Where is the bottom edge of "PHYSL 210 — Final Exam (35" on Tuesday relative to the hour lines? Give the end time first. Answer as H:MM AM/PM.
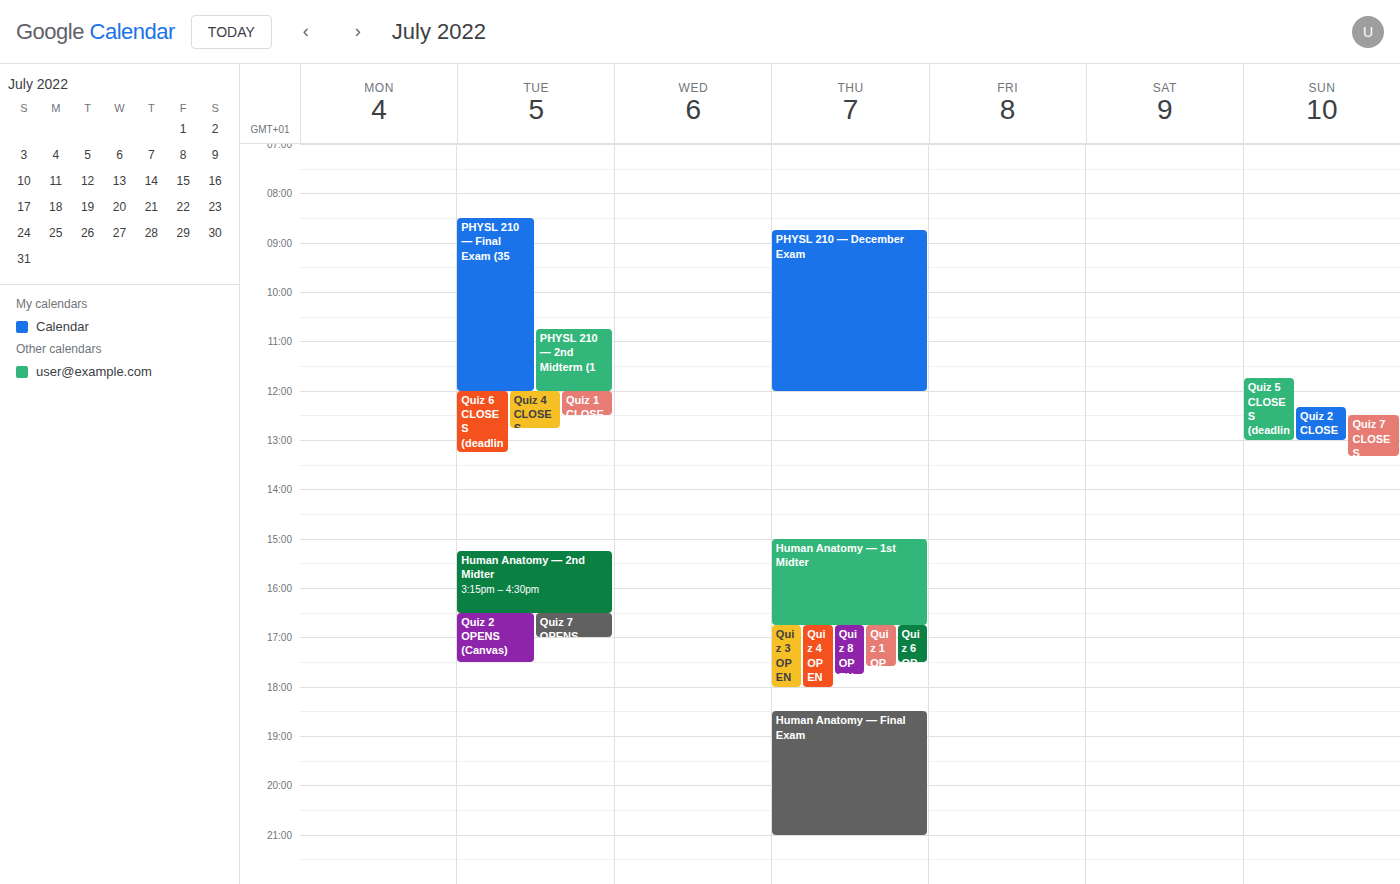
12:00 PM -- exactly on the 12 PM line.